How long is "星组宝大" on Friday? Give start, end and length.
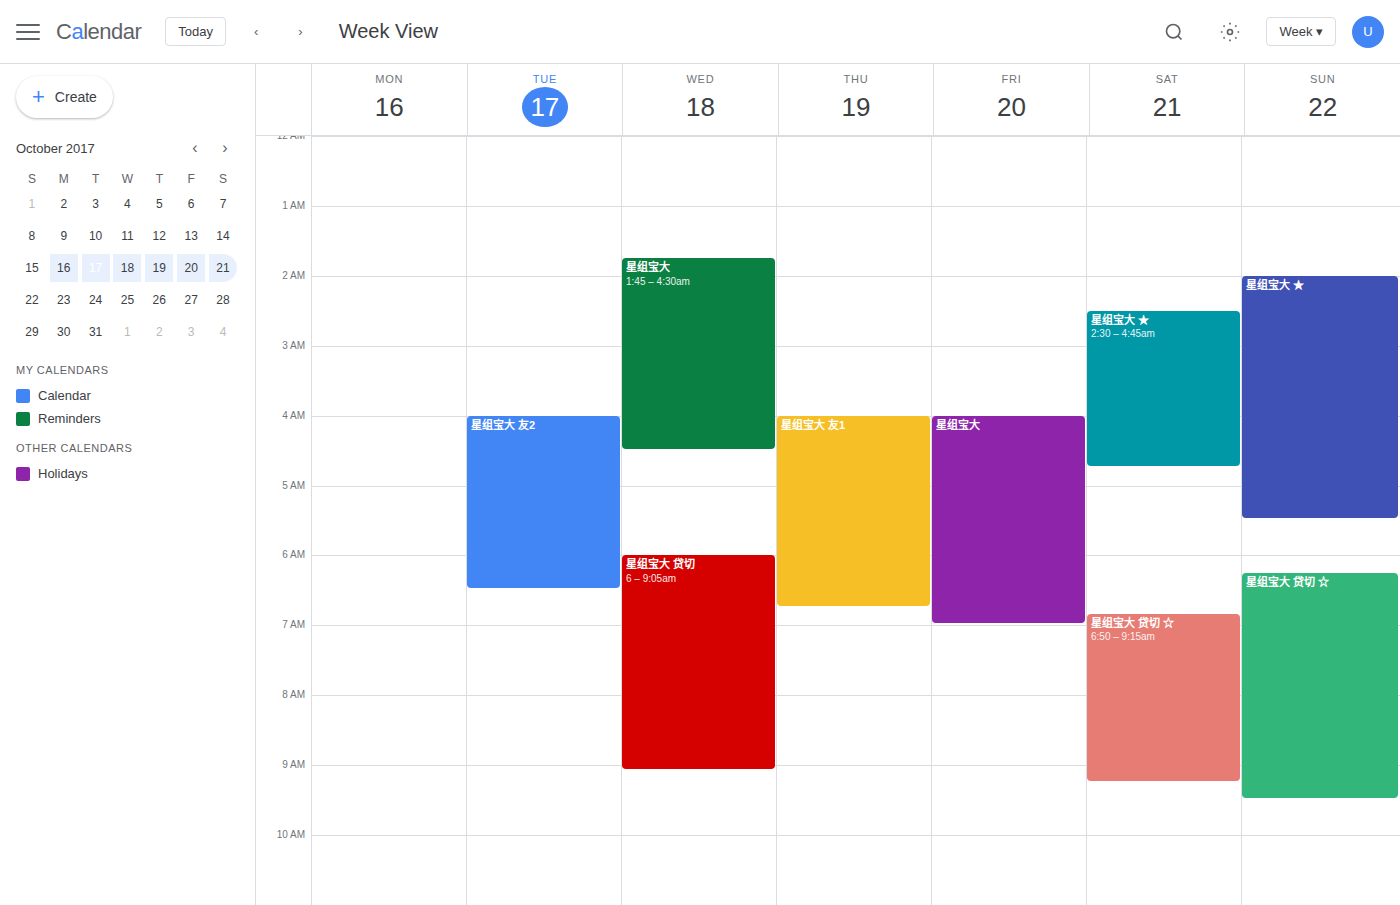
4:00 AM to 7:00 AM, 3 hours